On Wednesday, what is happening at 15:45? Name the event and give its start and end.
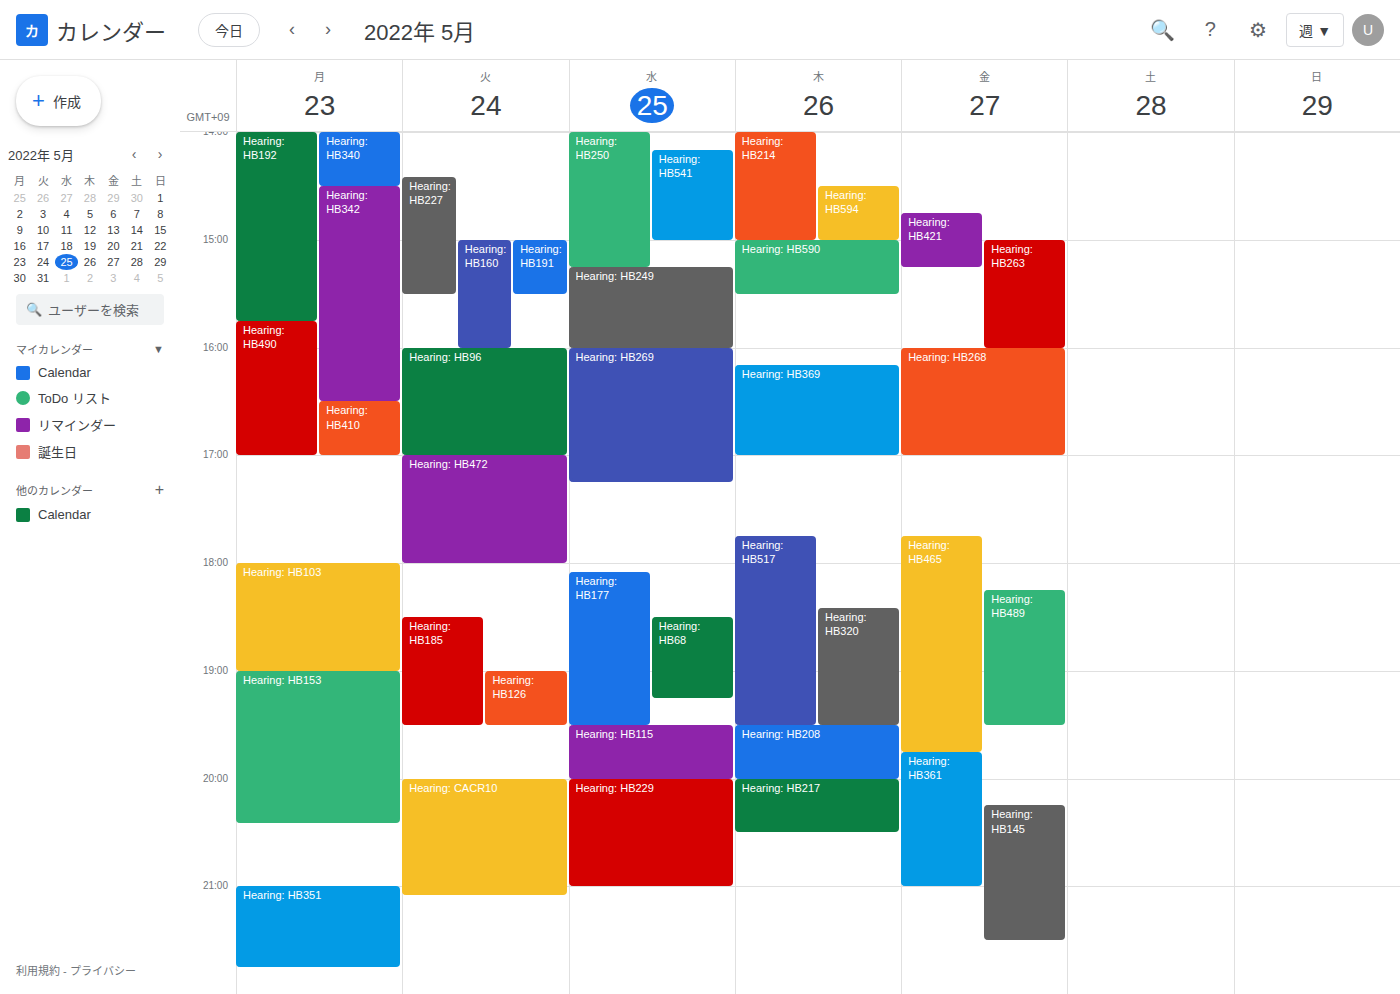
"Hearing: HB249", 15:15 to 16:00